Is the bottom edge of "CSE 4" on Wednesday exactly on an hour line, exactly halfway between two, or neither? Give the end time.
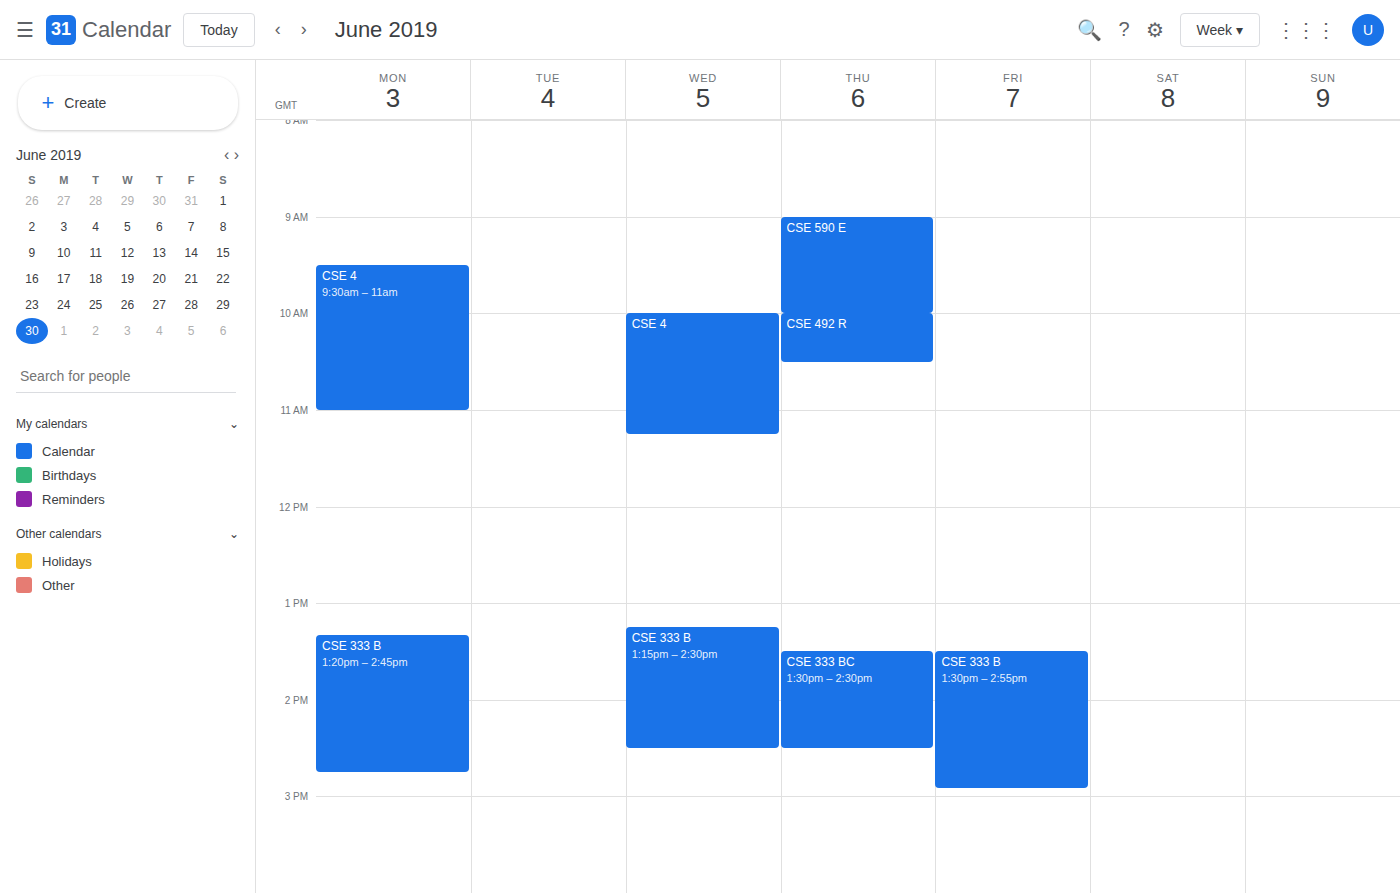
11:15 AM -- neither: a quarter of the way from the 11 AM line to the 12 PM line.